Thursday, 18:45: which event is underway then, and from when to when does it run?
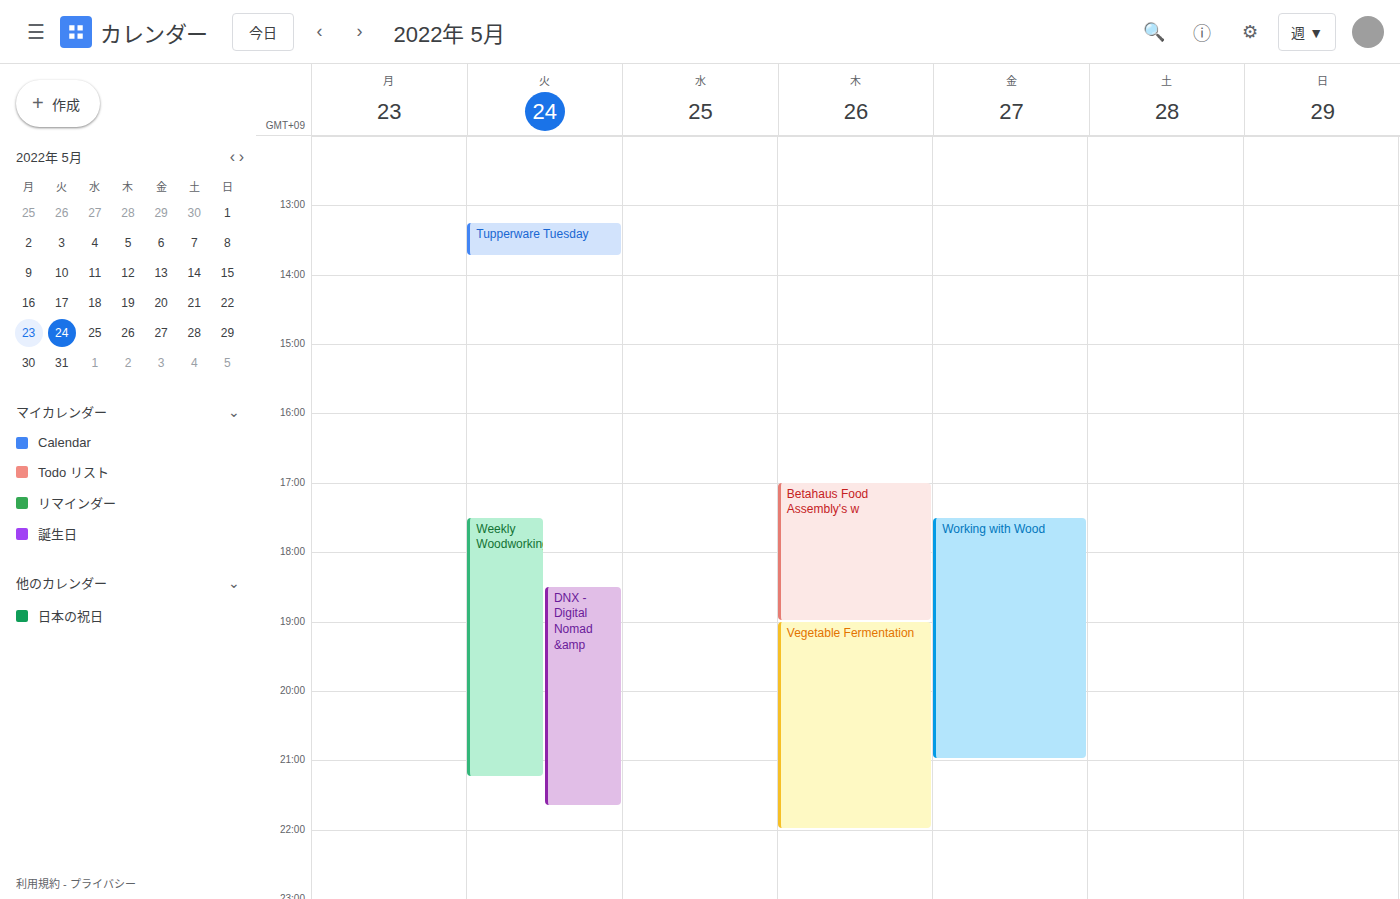
"Betahaus Food Assembly's w", 17:00 to 19:00